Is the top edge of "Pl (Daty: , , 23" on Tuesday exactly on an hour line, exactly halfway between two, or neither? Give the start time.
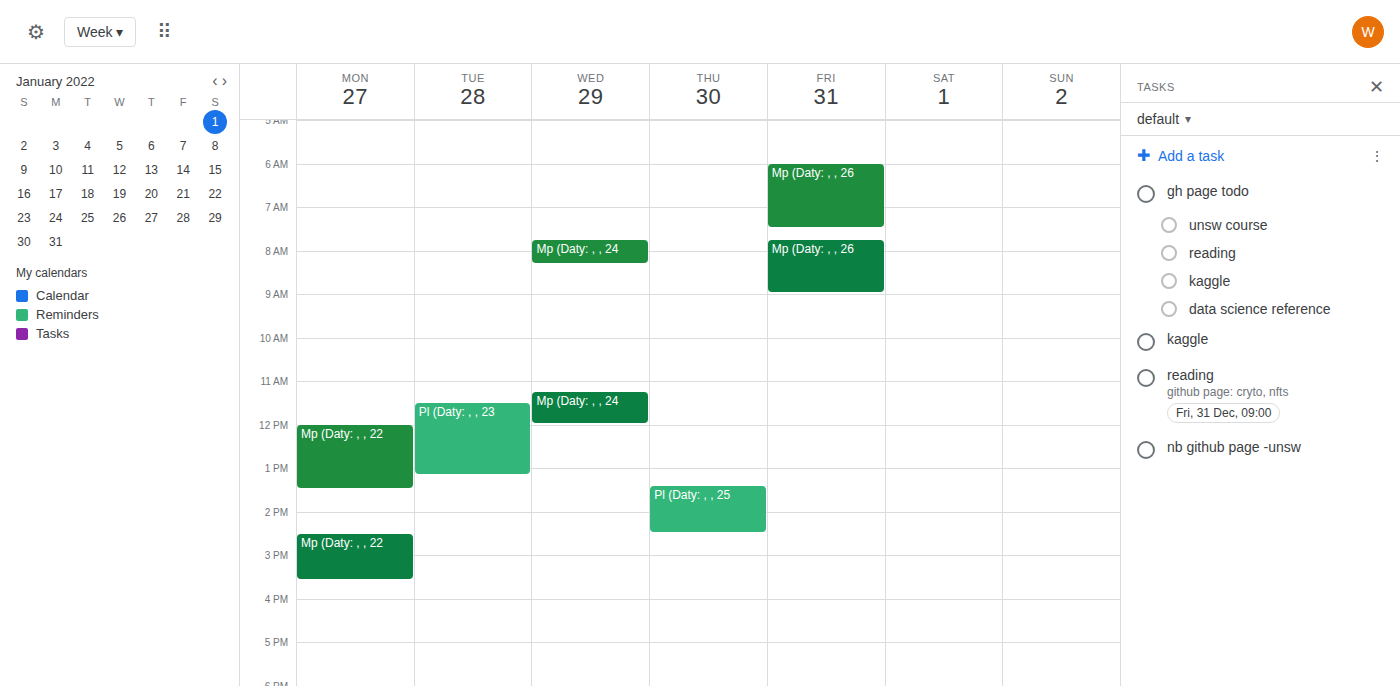
11:30 AM -- halfway between the 11 AM and 12 PM lines.